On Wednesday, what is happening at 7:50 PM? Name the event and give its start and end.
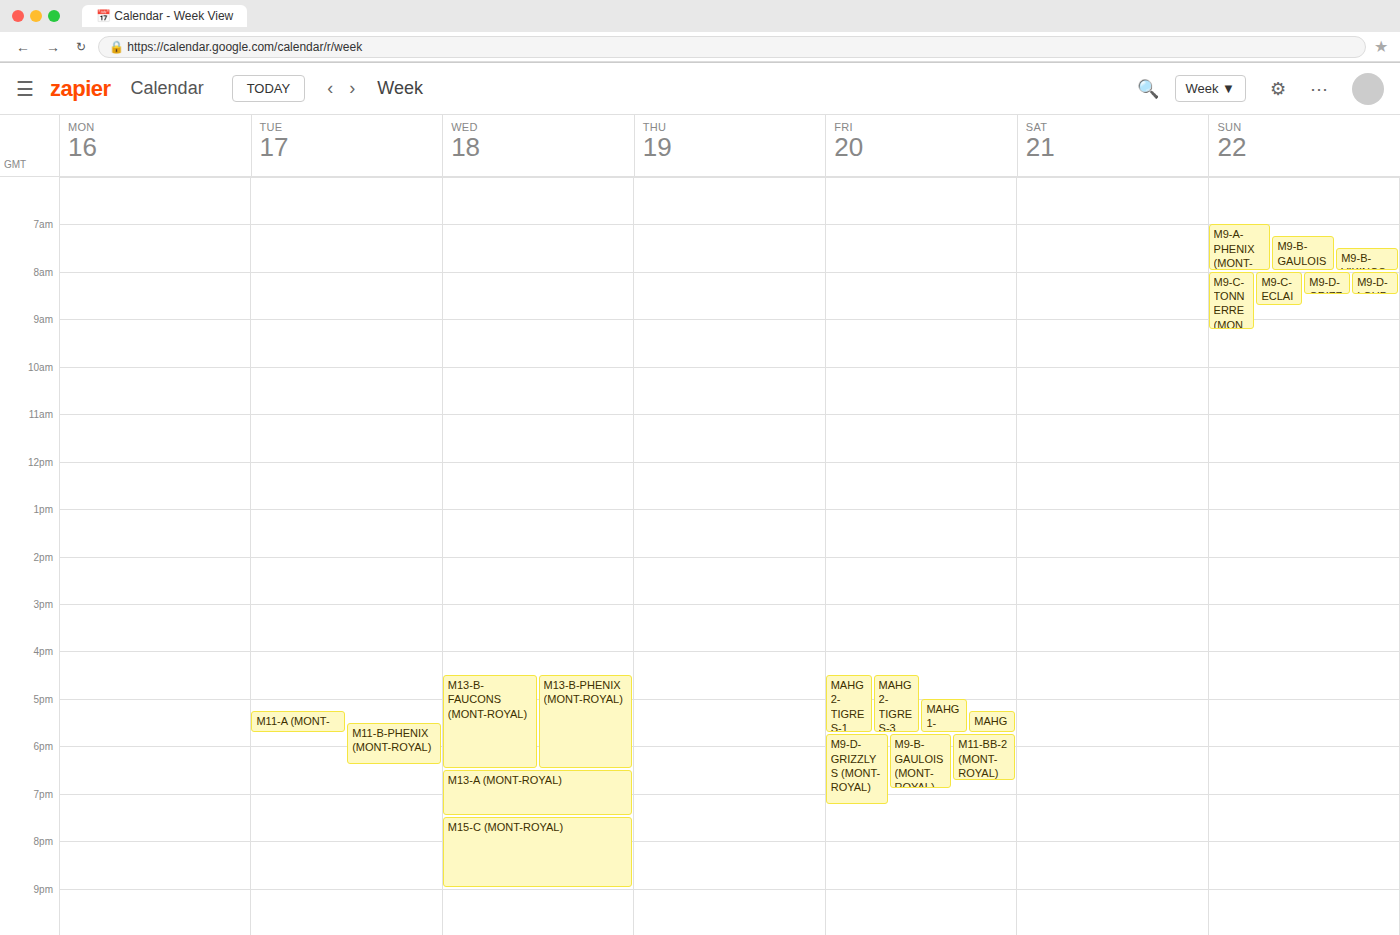
"M15-C (MONT-ROYAL)", 7:30 PM to 9:00 PM